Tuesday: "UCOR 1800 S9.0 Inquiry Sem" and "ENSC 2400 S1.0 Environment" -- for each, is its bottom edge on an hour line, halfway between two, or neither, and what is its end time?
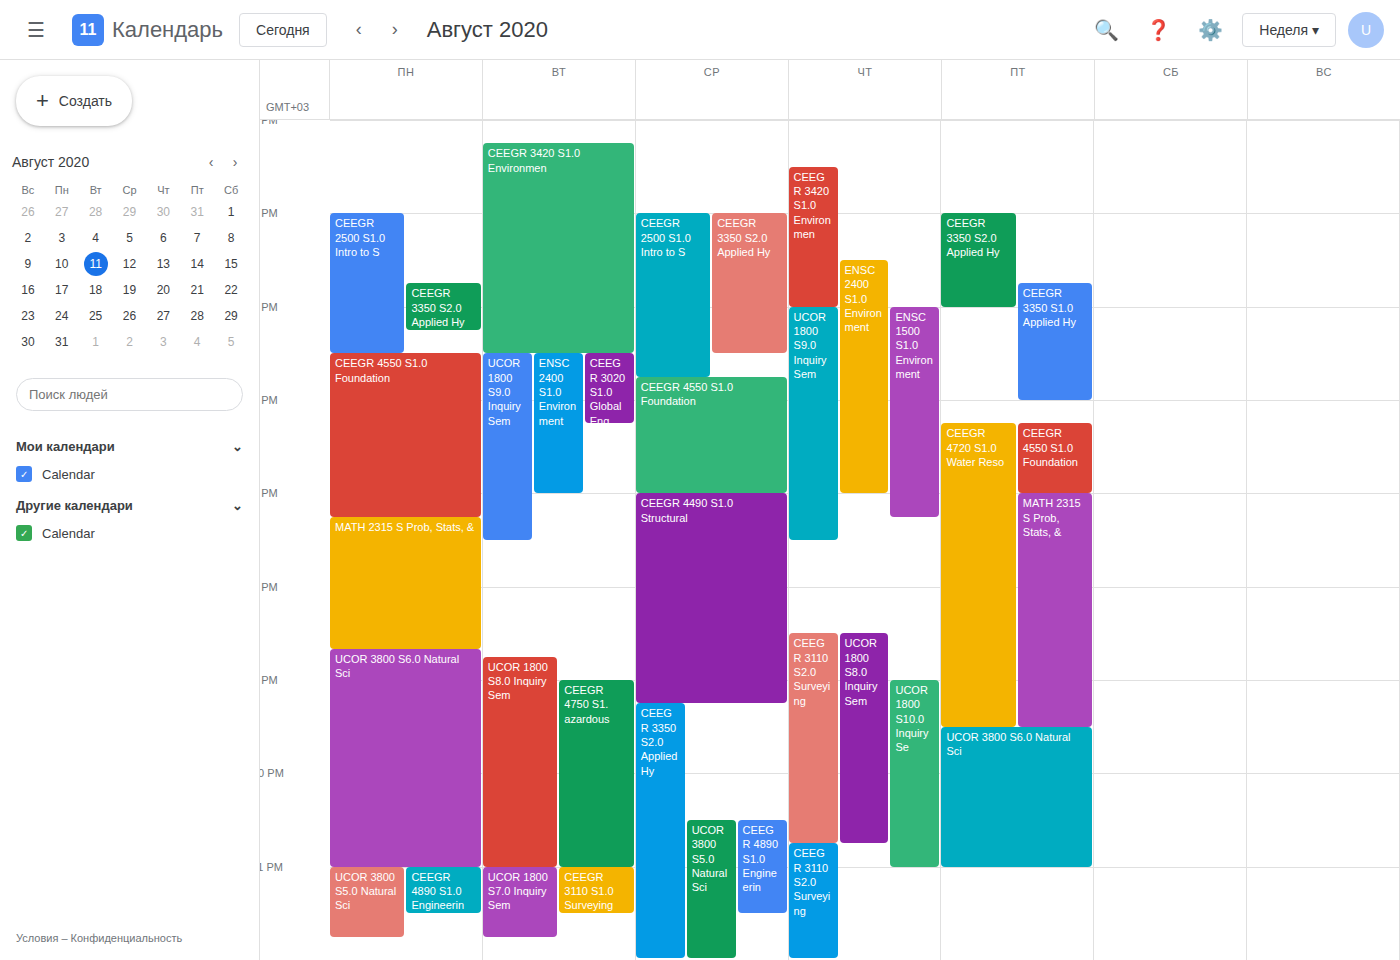
"UCOR 1800 S9.0 Inquiry Sem": 7:30 PM, halfway between the 7 PM and 8 PM lines. "ENSC 2400 S1.0 Environment": 7:00 PM, exactly on the 7 PM line.